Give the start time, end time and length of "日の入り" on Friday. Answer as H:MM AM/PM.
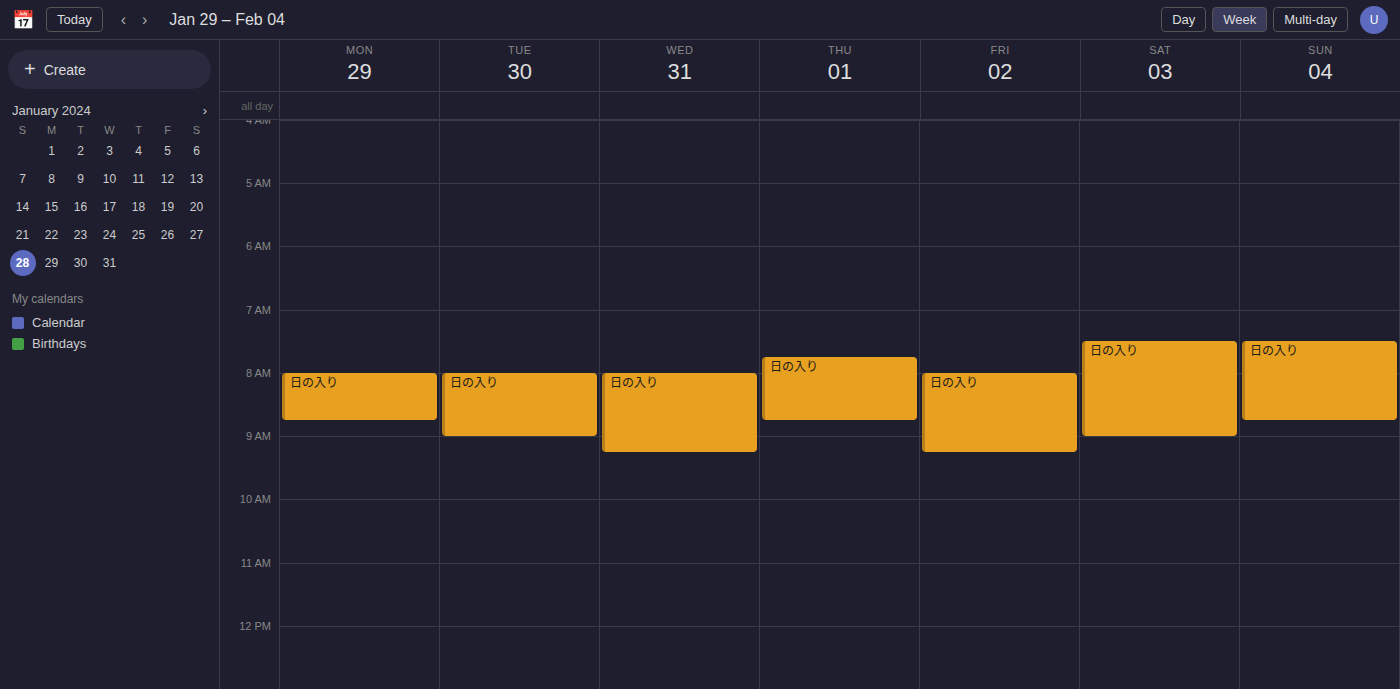
8:00 AM to 9:15 AM, 1 hour 15 minutes